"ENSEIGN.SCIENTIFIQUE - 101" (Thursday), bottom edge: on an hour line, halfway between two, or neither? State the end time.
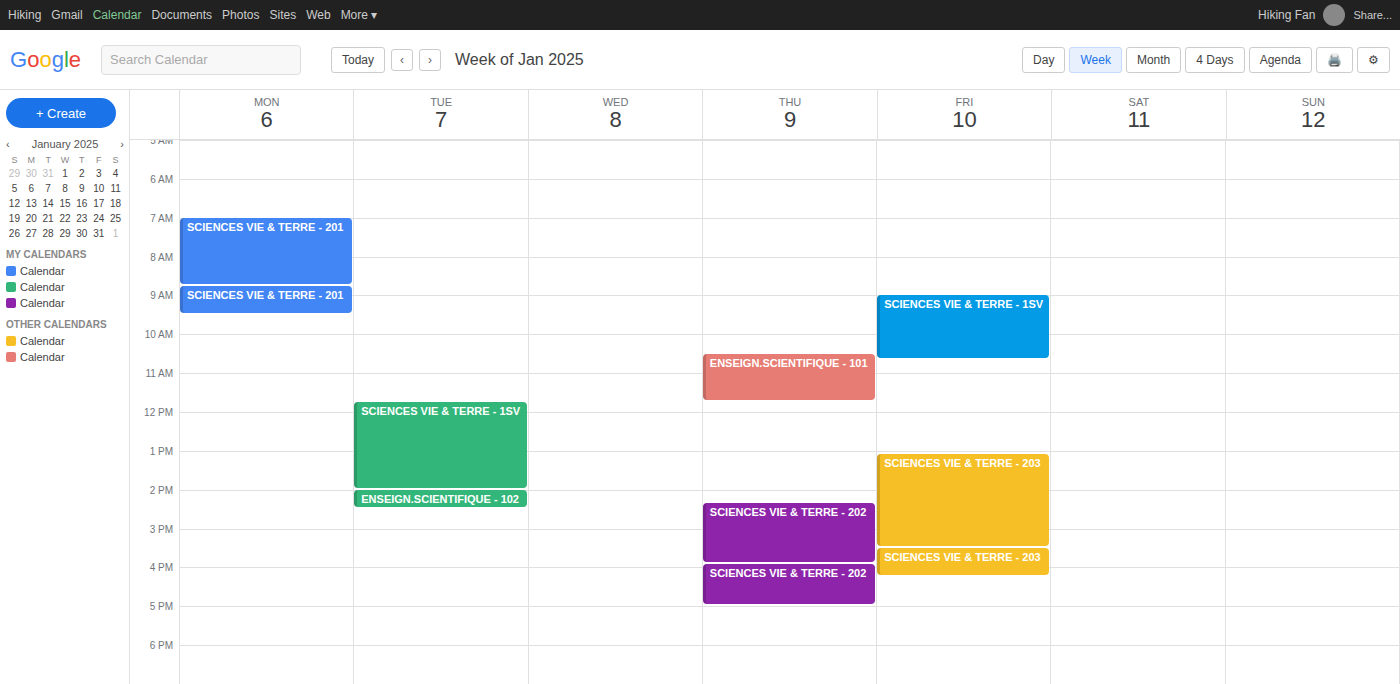
11:45 AM -- neither: three quarters of the way from the 11 AM line to the 12 PM line.